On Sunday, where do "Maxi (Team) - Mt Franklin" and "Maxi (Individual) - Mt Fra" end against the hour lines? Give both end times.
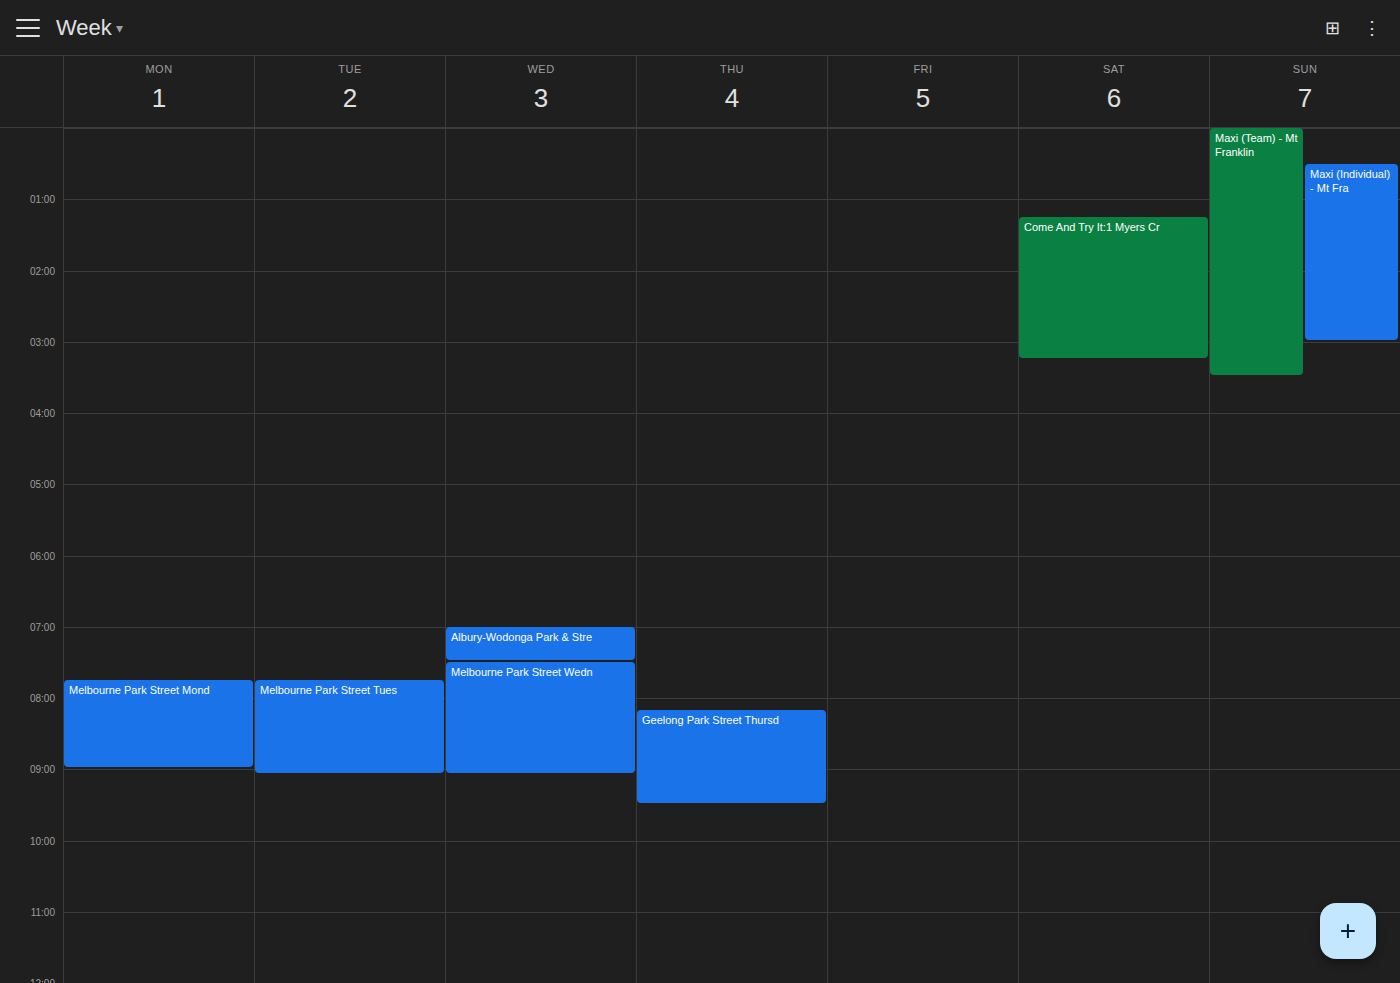
"Maxi (Team) - Mt Franklin": 3:30 AM, halfway between the 3 AM and 4 AM lines. "Maxi (Individual) - Mt Fra": 3:00 AM, exactly on the 3 AM line.